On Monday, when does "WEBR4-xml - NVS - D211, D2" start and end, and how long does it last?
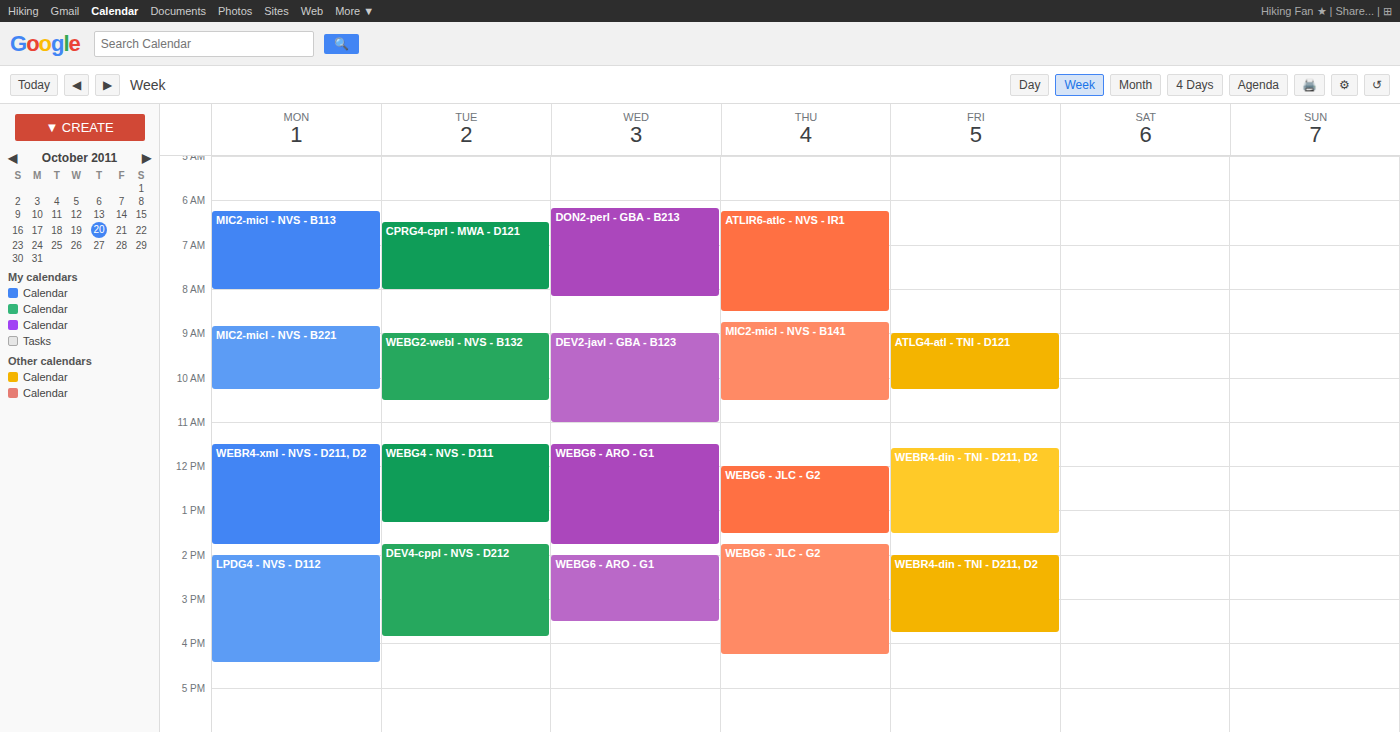
11:30 AM to 1:45 PM, 2 hours 15 minutes